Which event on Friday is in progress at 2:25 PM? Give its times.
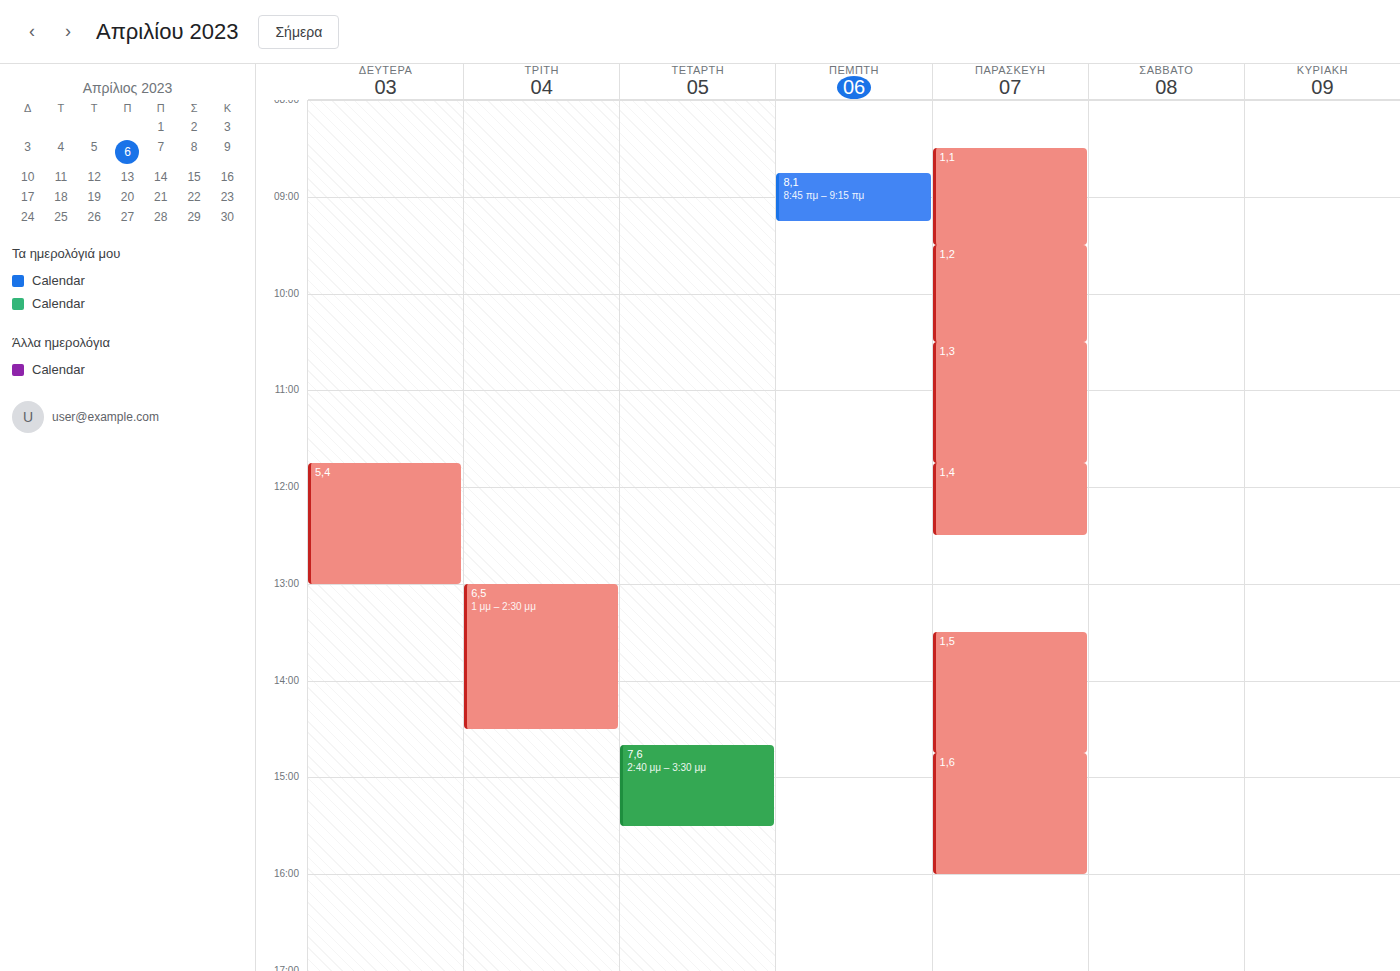
"1,5", 1:30 PM to 2:45 PM